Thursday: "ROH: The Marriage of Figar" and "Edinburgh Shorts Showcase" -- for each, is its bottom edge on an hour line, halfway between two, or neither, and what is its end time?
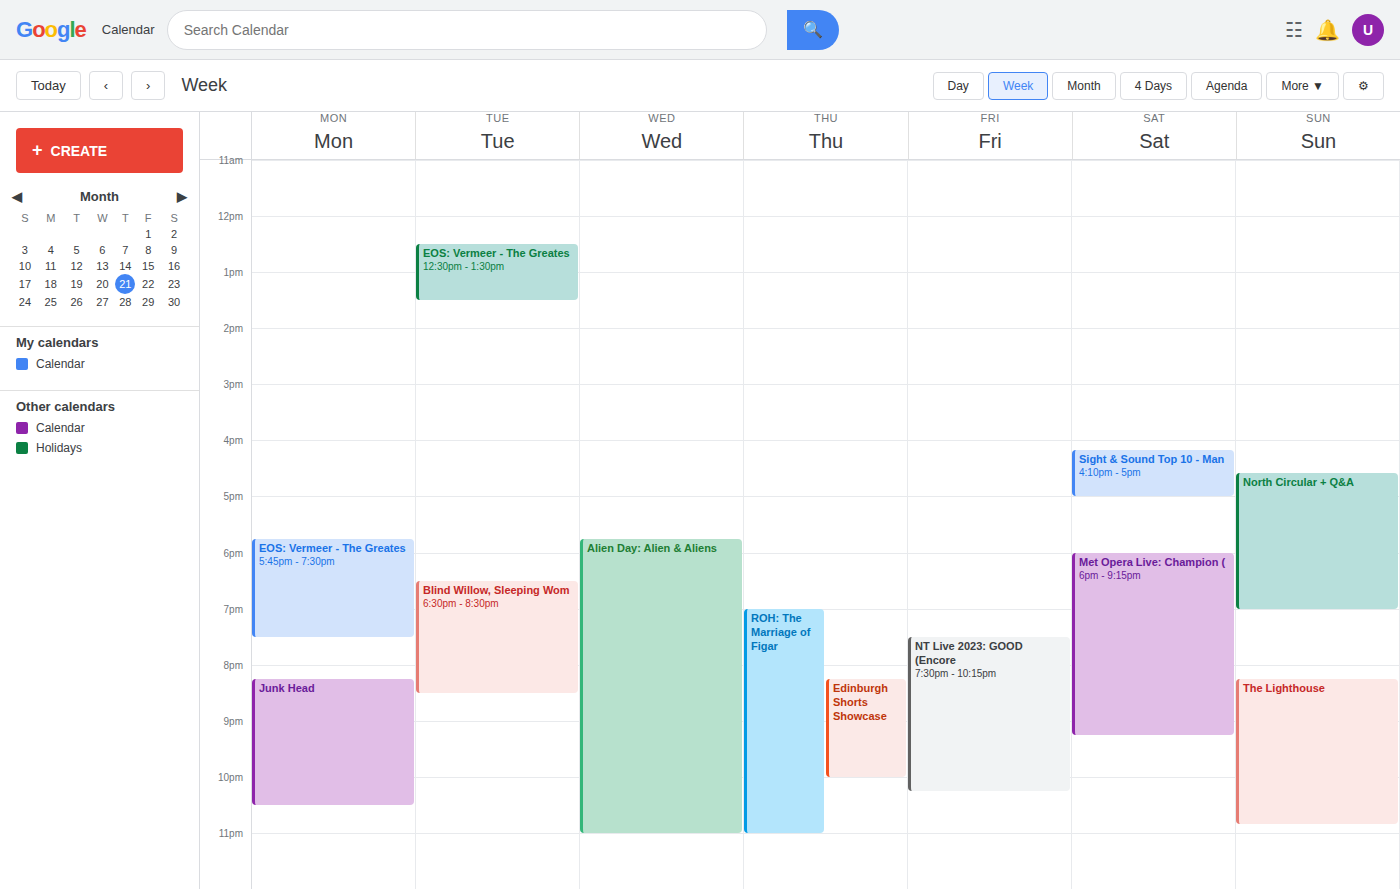
"ROH: The Marriage of Figar": 23:00, exactly on the 23:00 line. "Edinburgh Shorts Showcase": 22:00, exactly on the 22:00 line.